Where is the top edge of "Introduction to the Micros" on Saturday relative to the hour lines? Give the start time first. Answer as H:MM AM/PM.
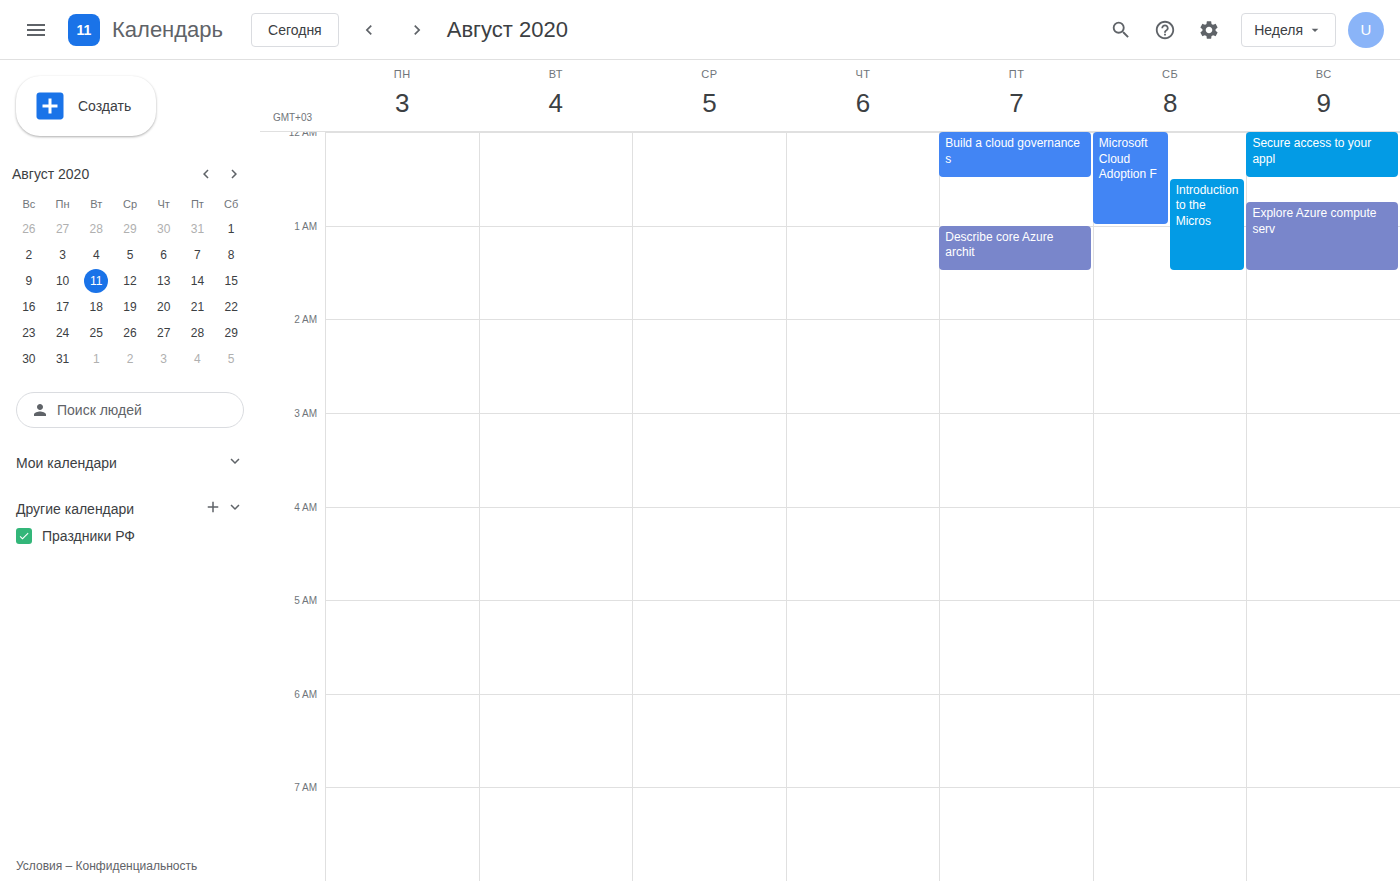
12:30 AM -- halfway between the 12 AM and 1 AM lines.